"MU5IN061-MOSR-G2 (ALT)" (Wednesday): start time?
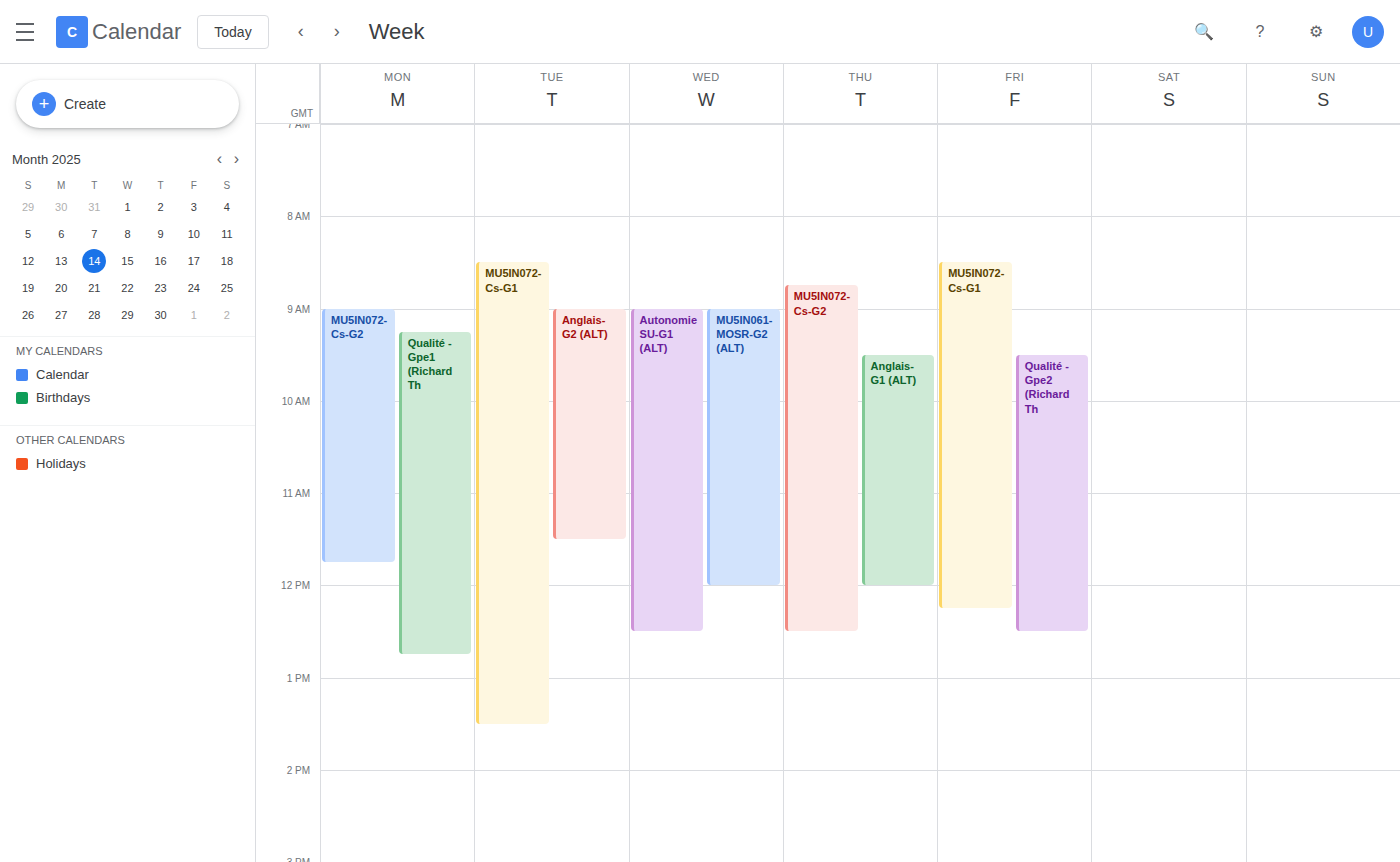
09:00